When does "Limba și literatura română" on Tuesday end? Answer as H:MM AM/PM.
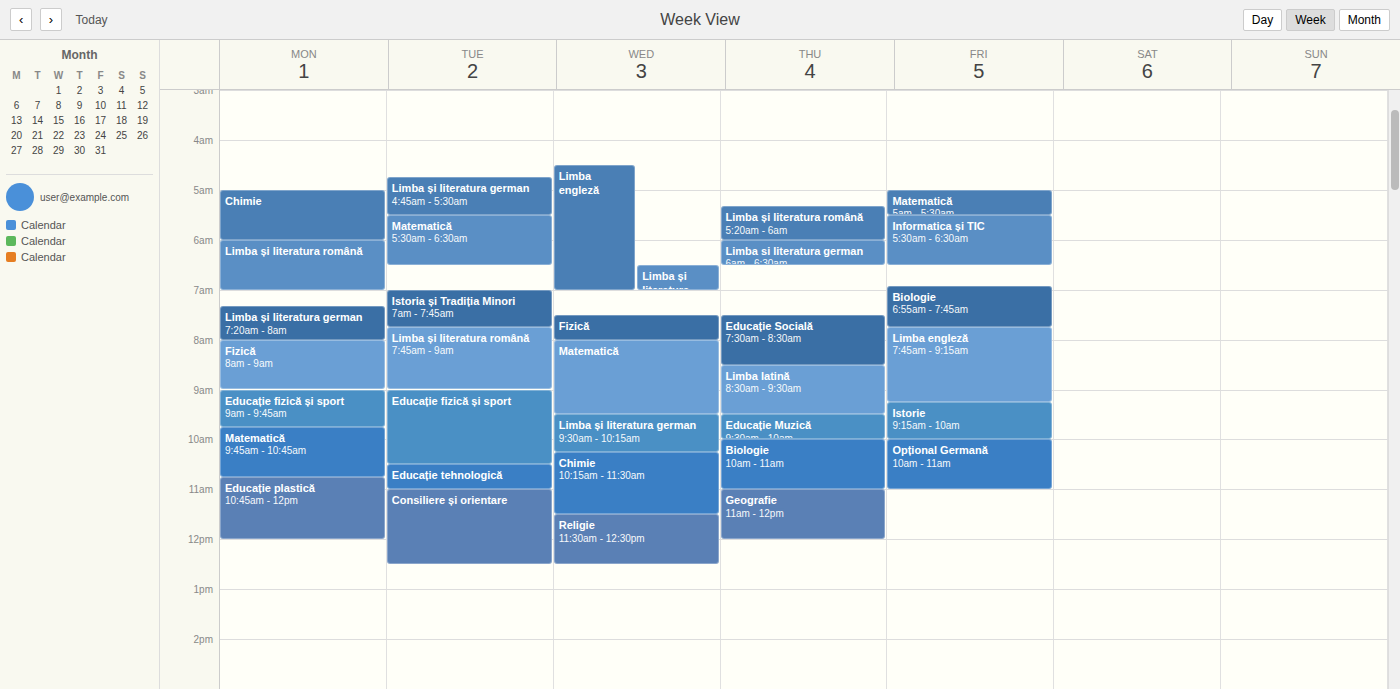
9:00 AM